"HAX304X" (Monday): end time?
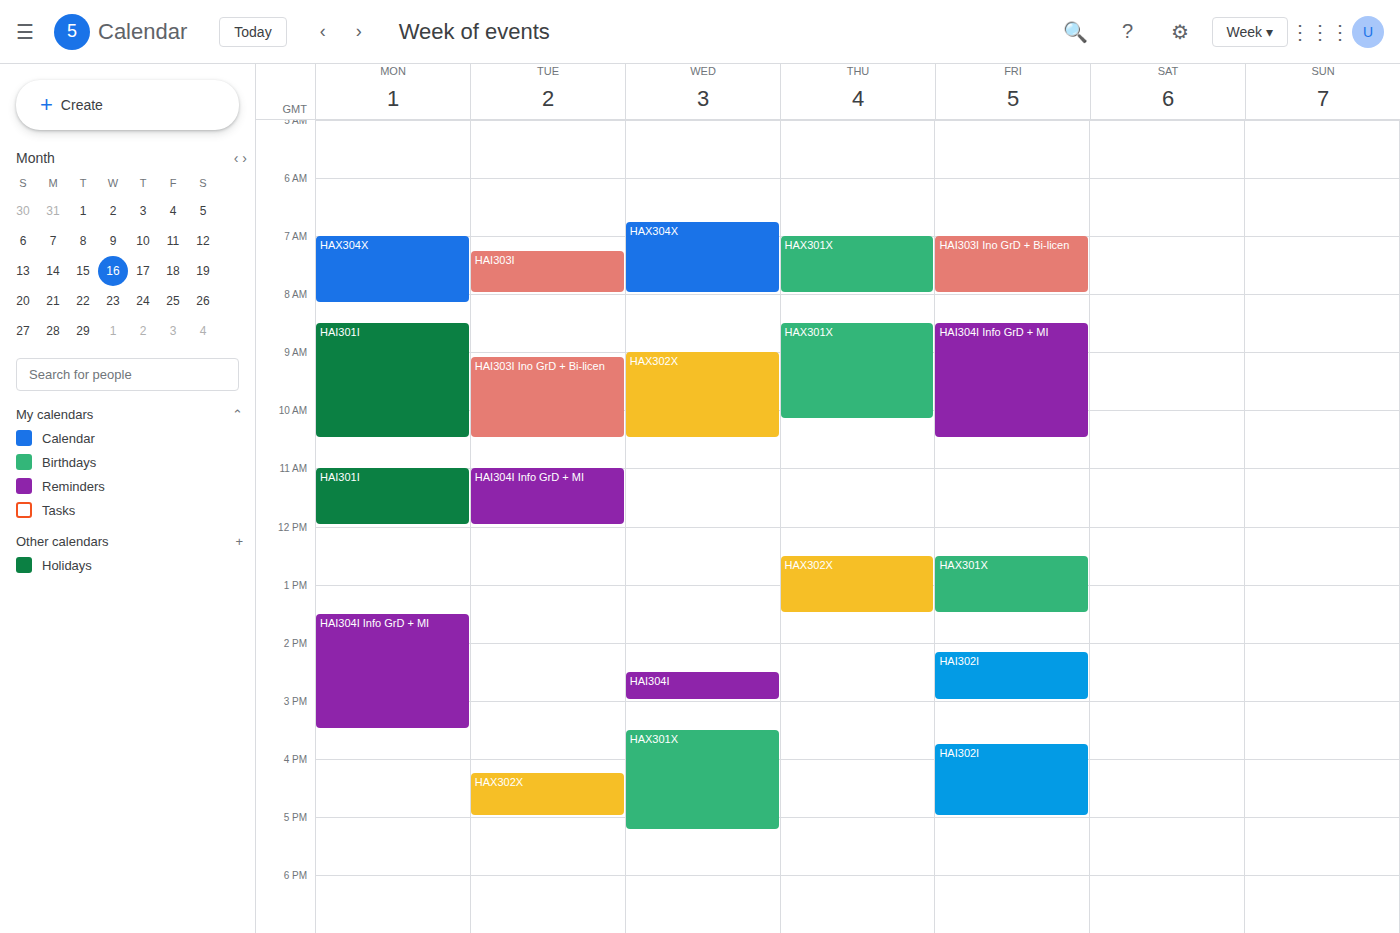
8:10 AM